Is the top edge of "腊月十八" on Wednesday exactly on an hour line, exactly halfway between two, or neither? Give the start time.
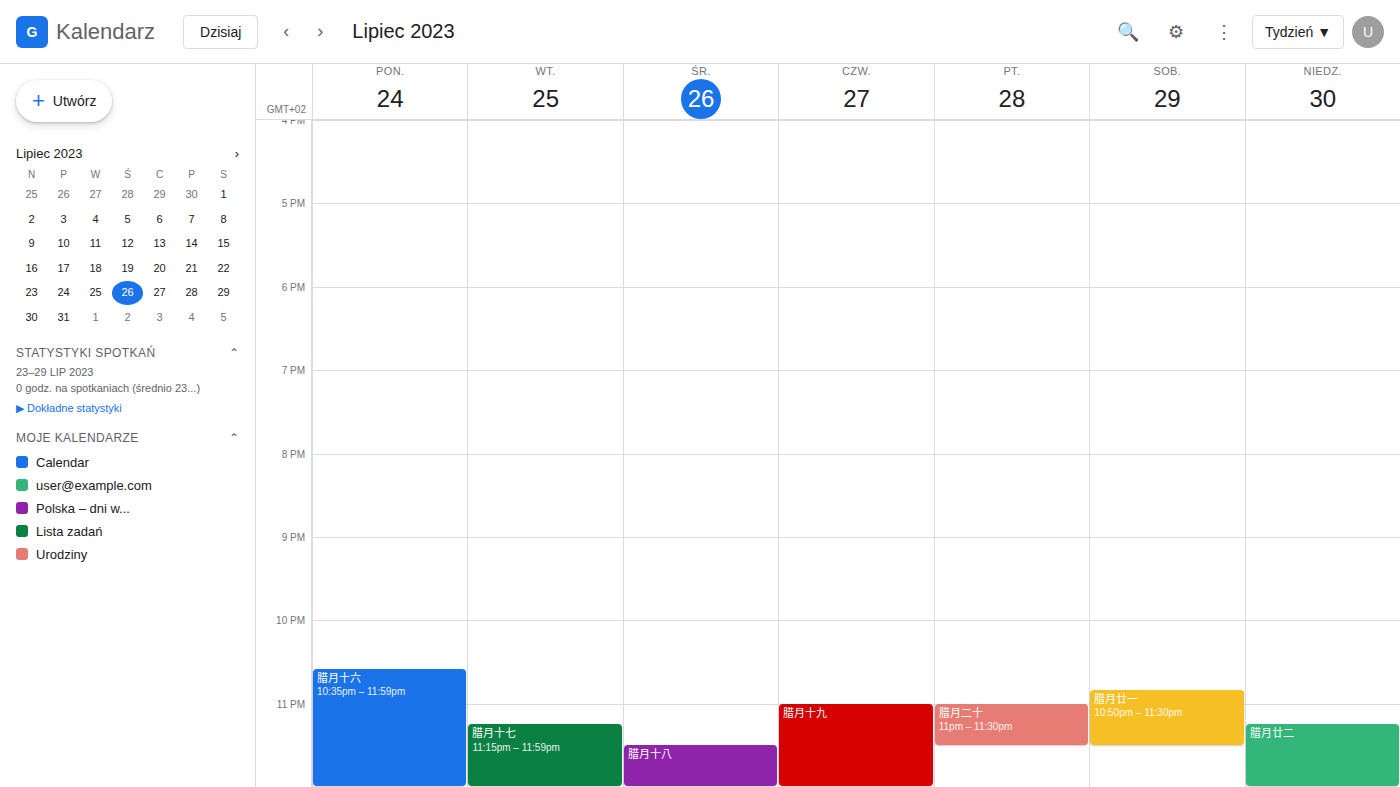
11:30 PM -- halfway between the 11 PM and 12 AM lines.